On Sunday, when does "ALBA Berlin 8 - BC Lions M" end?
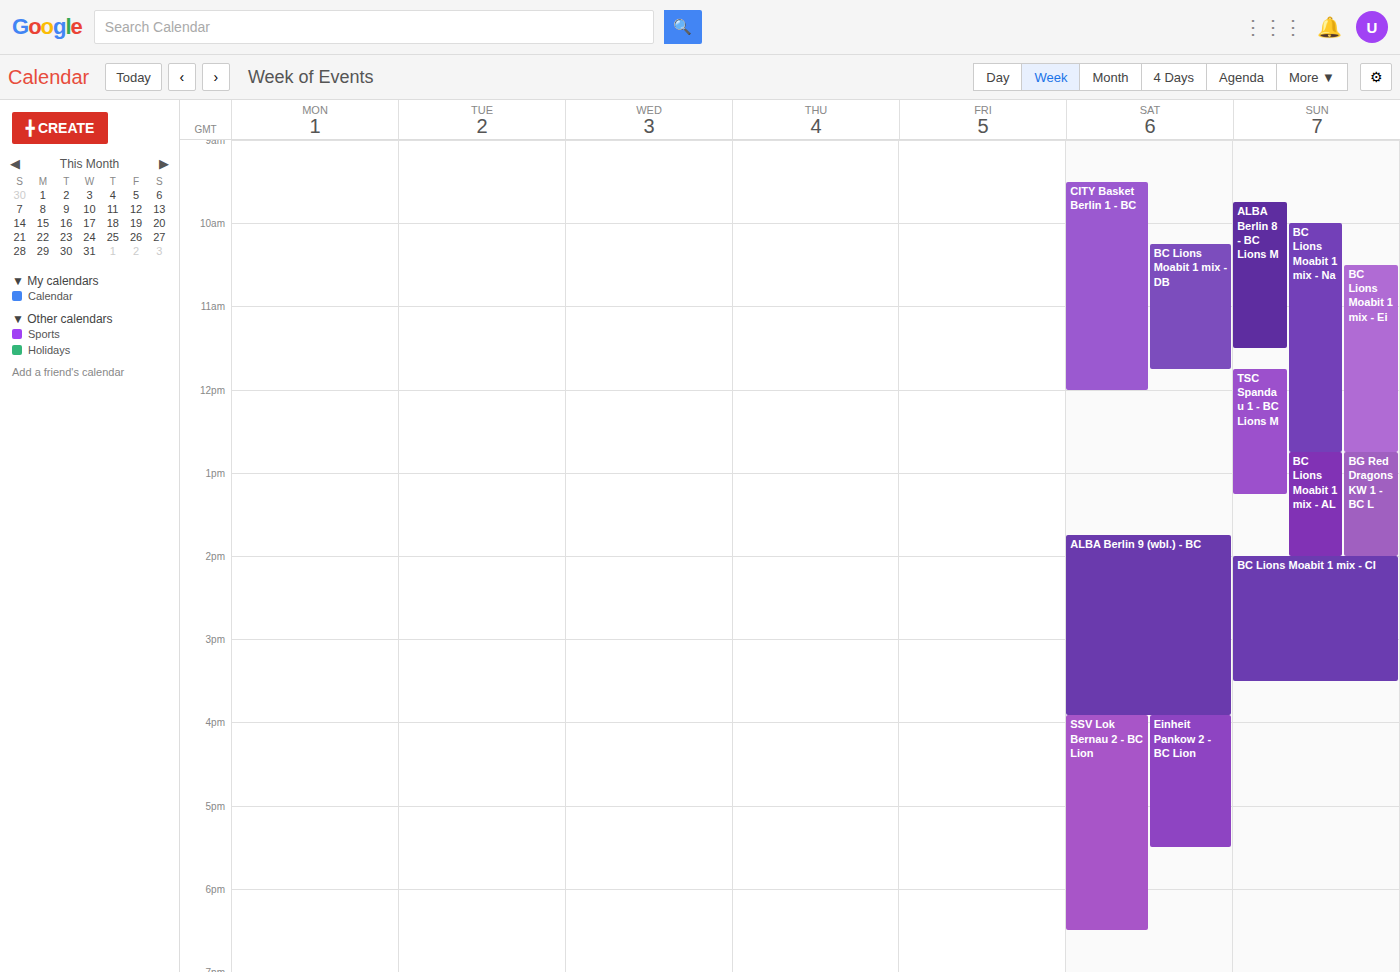
11:30 AM